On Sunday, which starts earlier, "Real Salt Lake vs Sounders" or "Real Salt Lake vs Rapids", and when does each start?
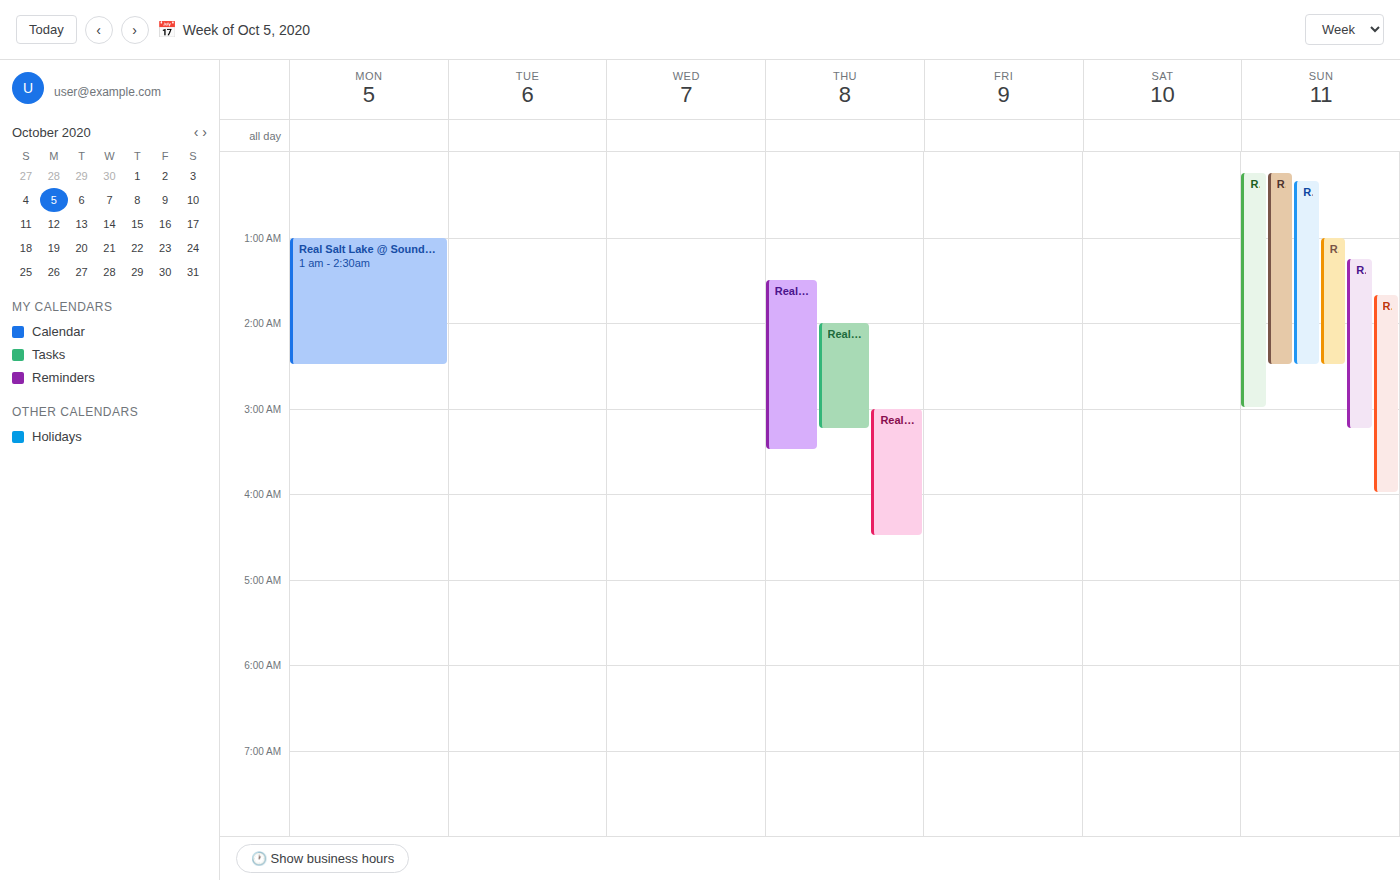
"Real Salt Lake vs Sounders" 12:20 AM; "Real Salt Lake vs Rapids" 1:15 AM.